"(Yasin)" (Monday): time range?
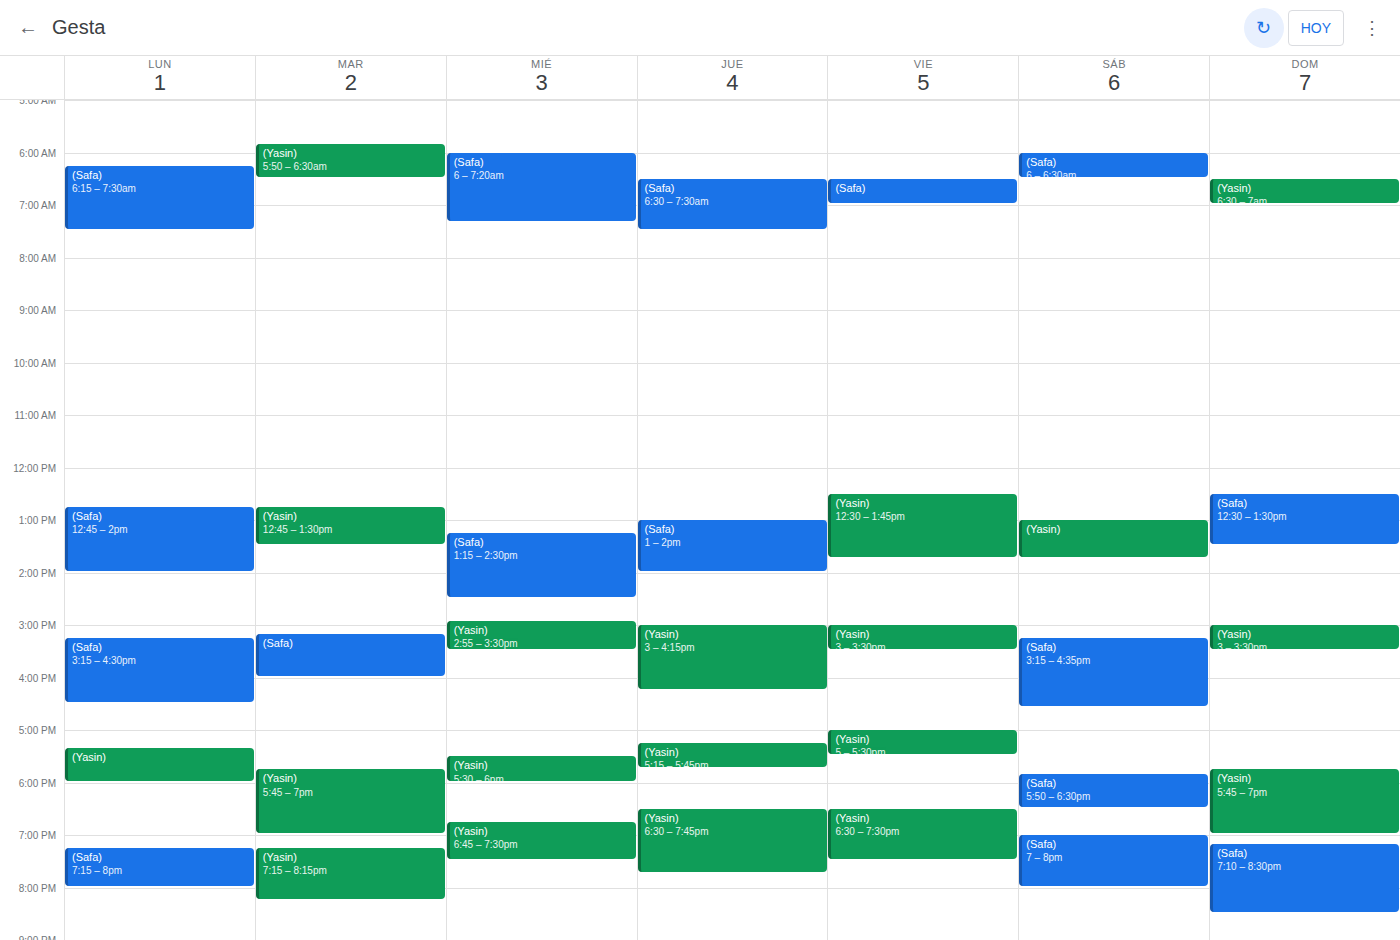
17:20 to 18:00